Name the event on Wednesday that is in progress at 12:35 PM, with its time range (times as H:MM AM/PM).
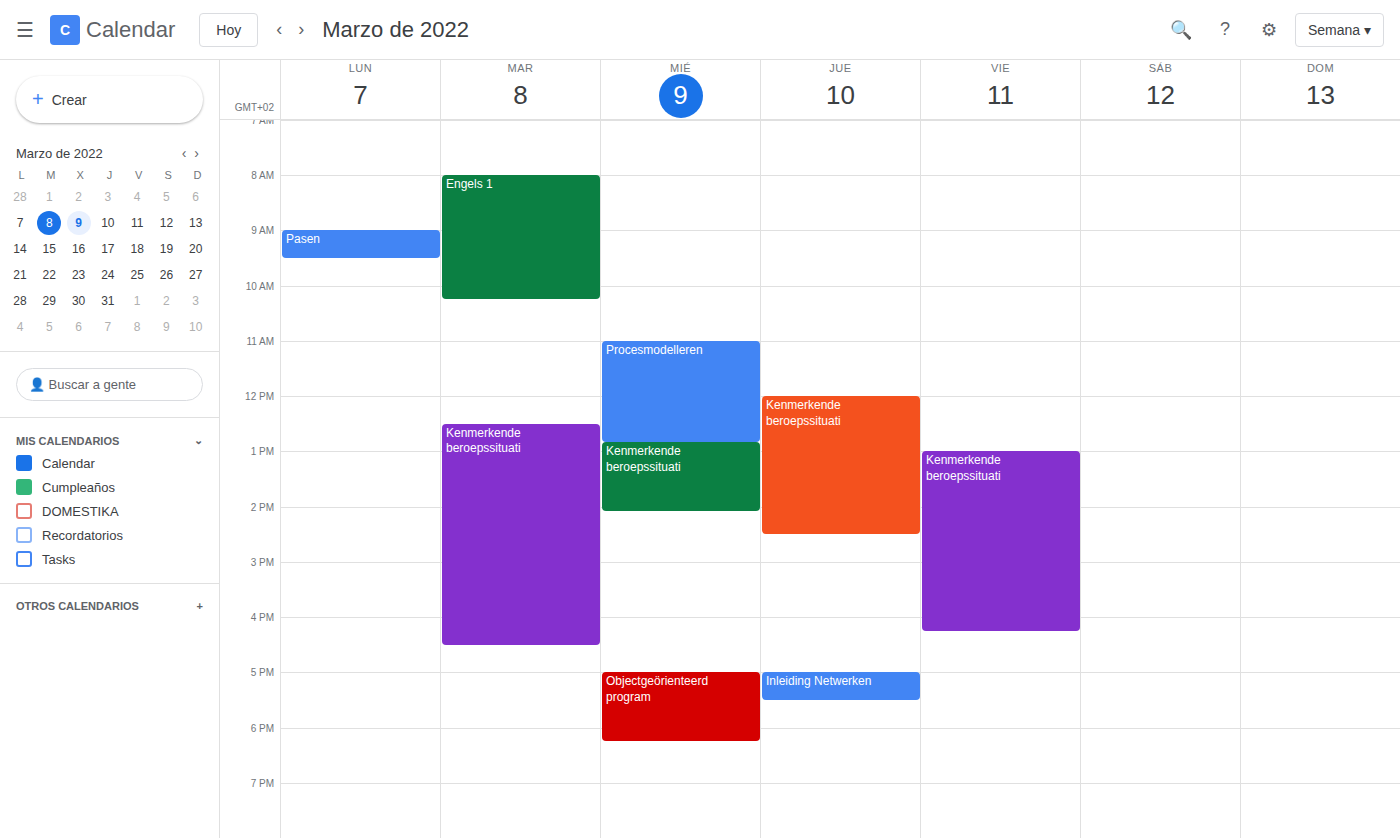
"Procesmodelleren", 11:00 AM to 12:50 PM